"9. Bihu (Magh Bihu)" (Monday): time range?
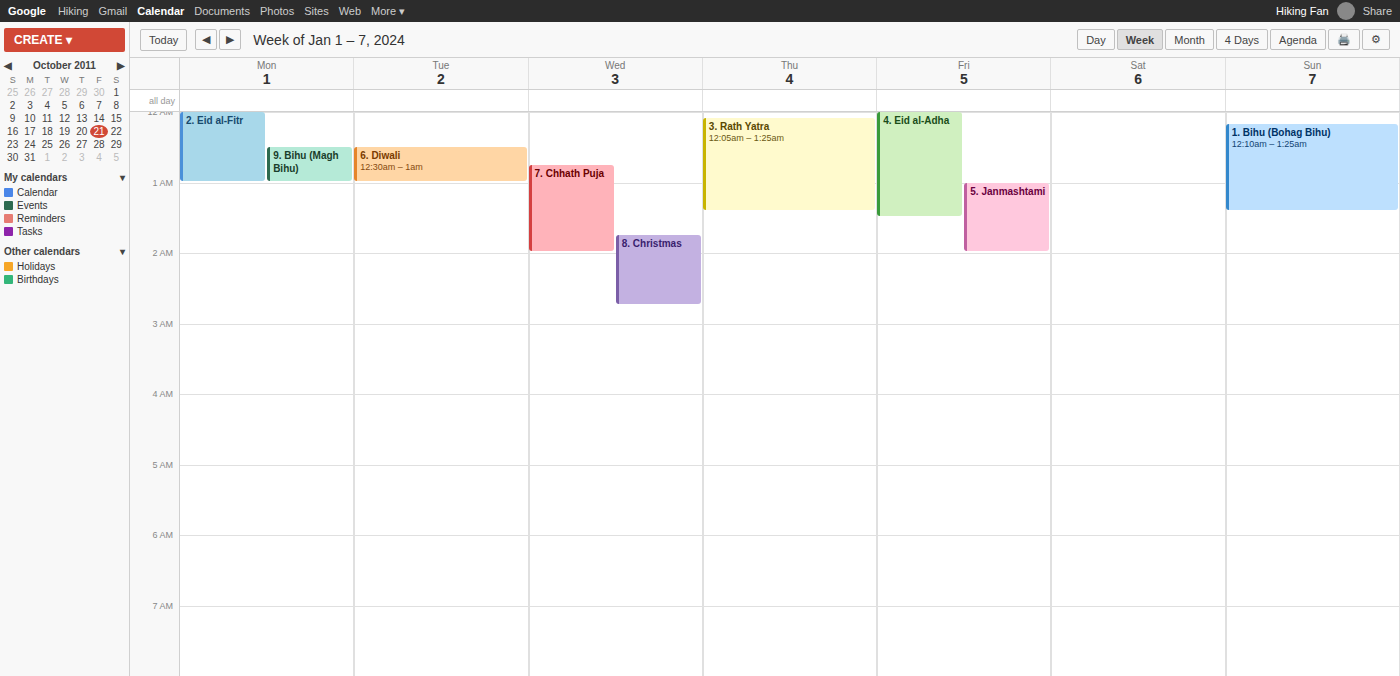
12:30 AM to 1:00 AM